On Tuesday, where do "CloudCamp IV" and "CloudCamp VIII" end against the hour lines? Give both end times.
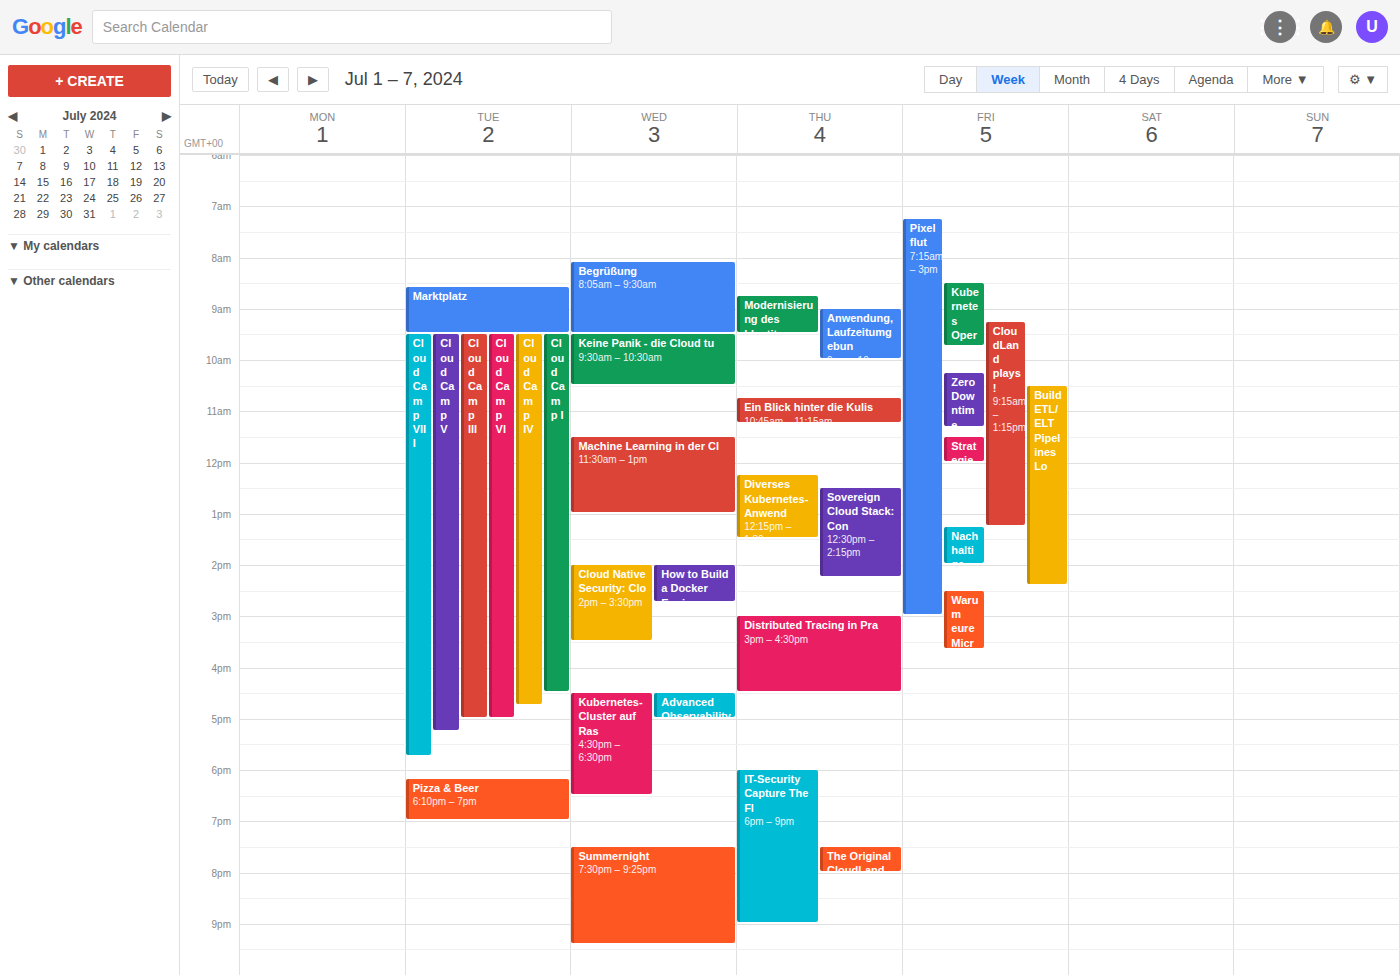
"CloudCamp IV": 16:45, neither: three quarters of the way from the 16:00 line to the 17:00 line. "CloudCamp VIII": 17:45, neither: three quarters of the way from the 17:00 line to the 18:00 line.